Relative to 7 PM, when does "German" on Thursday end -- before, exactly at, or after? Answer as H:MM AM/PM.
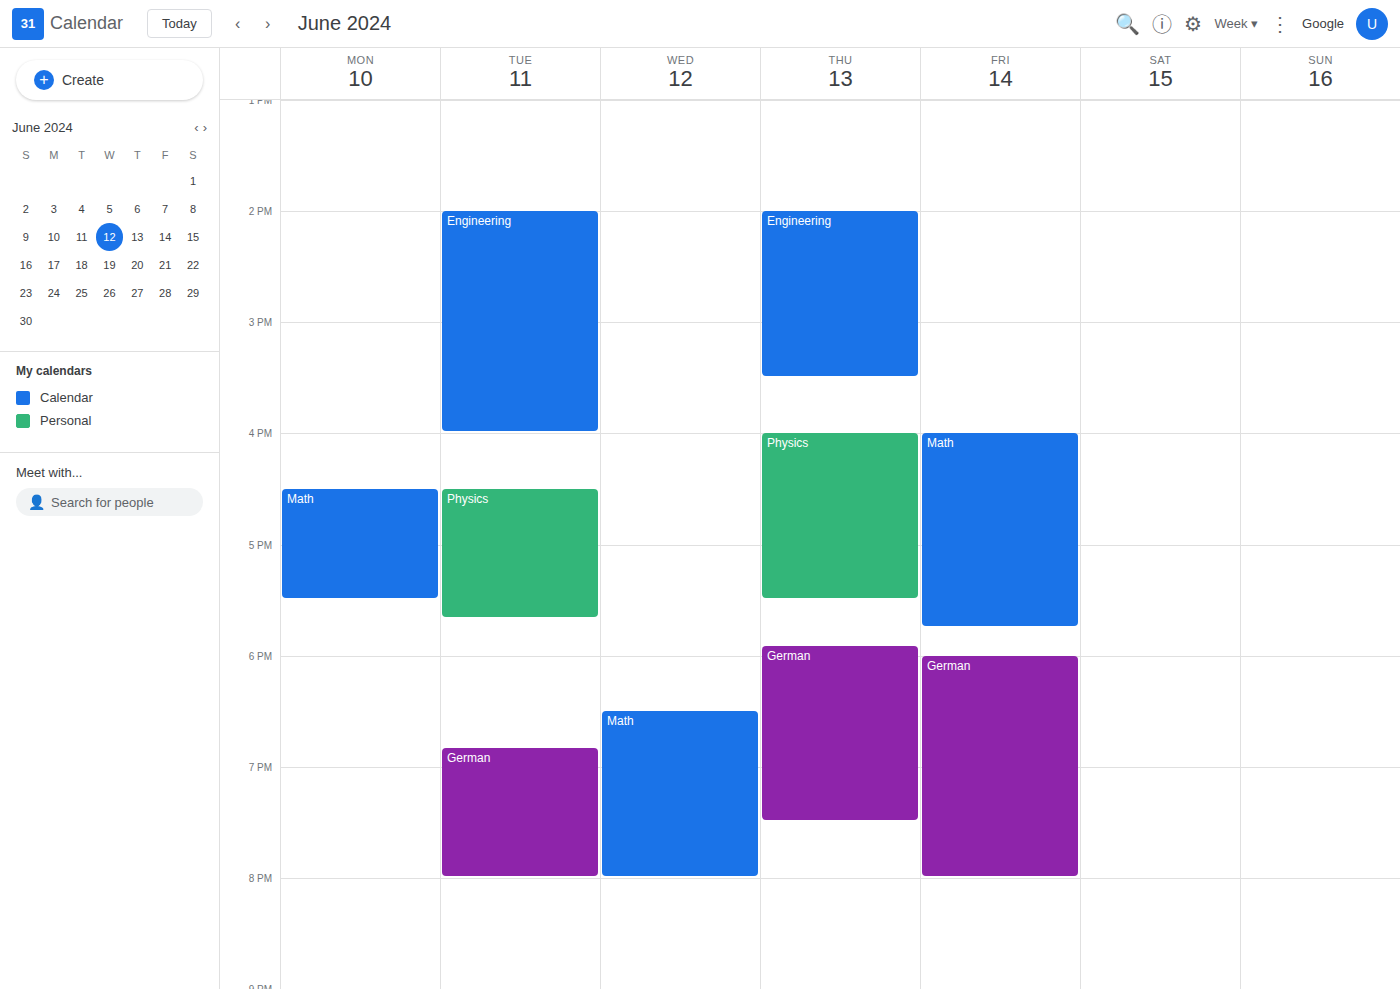
7:30 PM -- after 7 PM, 30 minutes below the 7 PM line.